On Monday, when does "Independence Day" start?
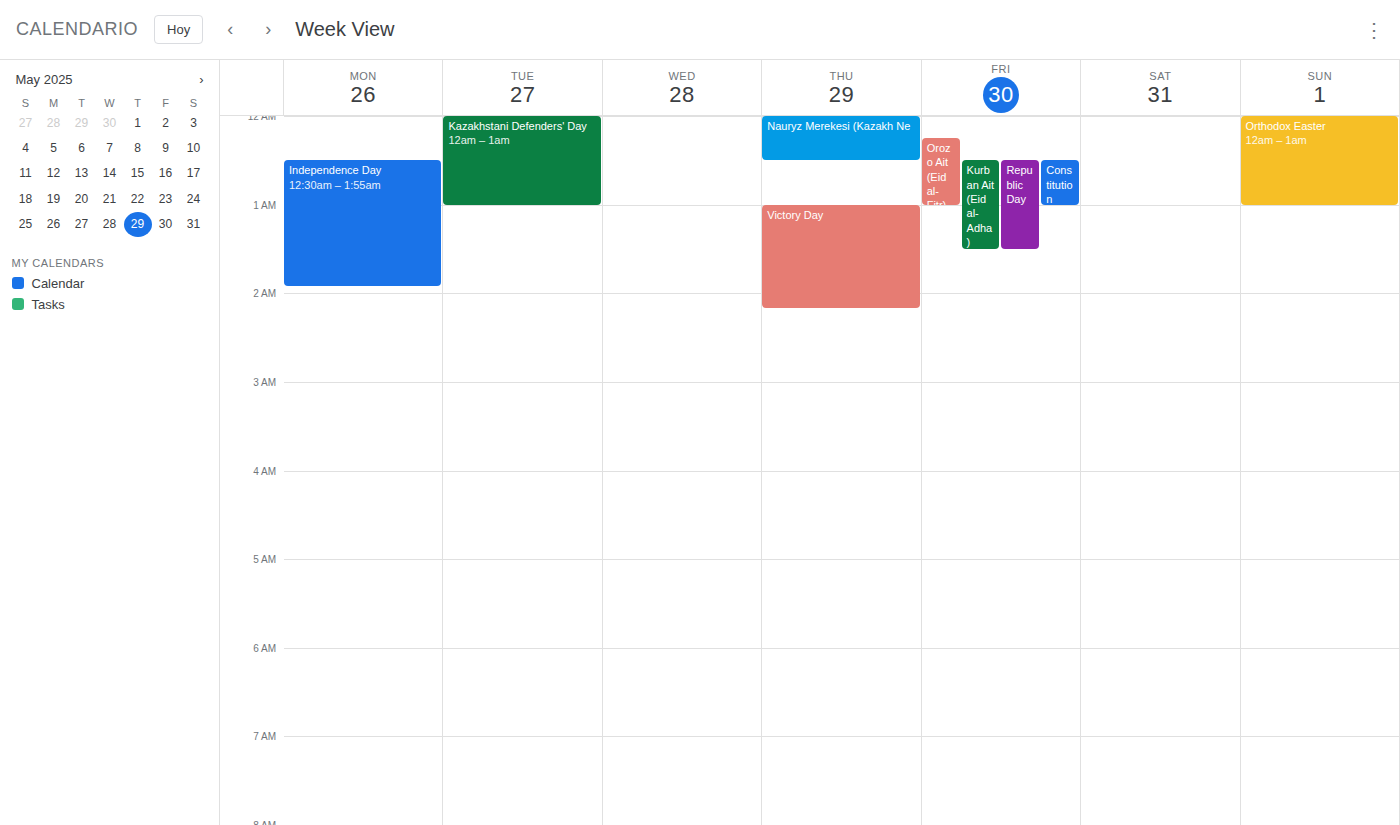
12:30 AM